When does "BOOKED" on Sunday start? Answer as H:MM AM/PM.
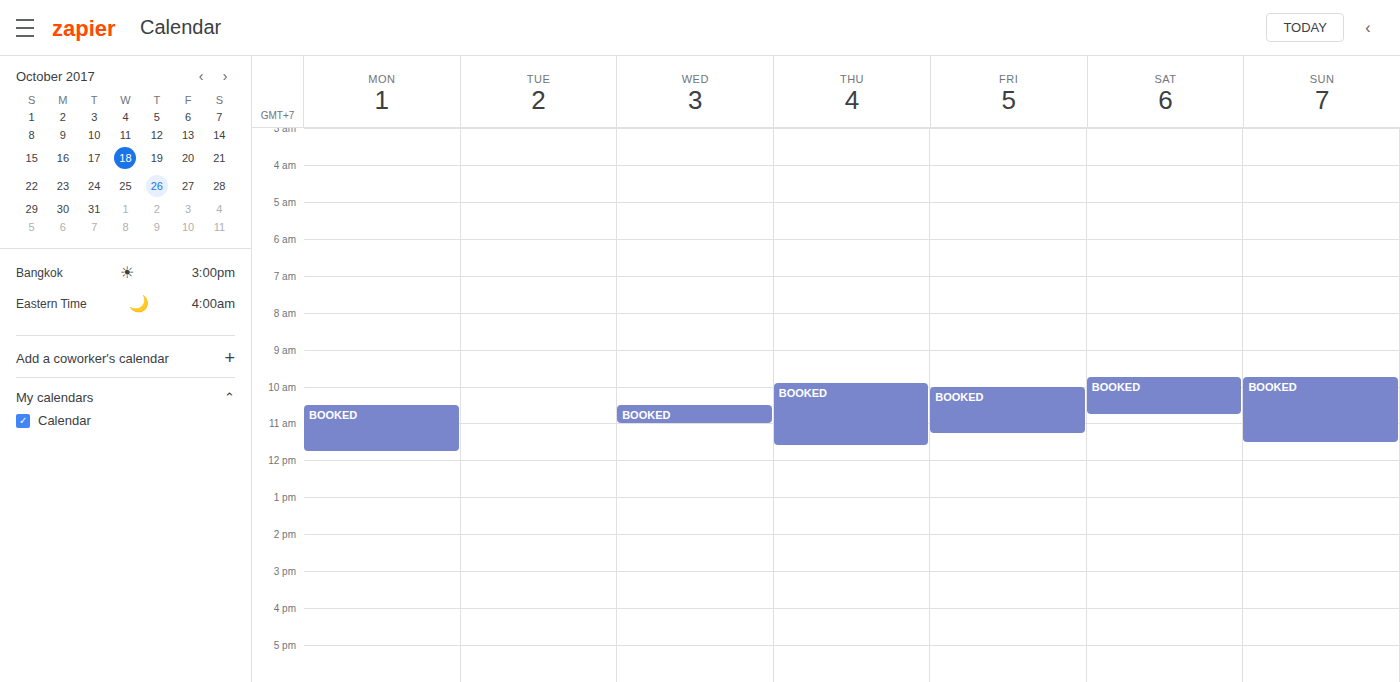
9:45 AM